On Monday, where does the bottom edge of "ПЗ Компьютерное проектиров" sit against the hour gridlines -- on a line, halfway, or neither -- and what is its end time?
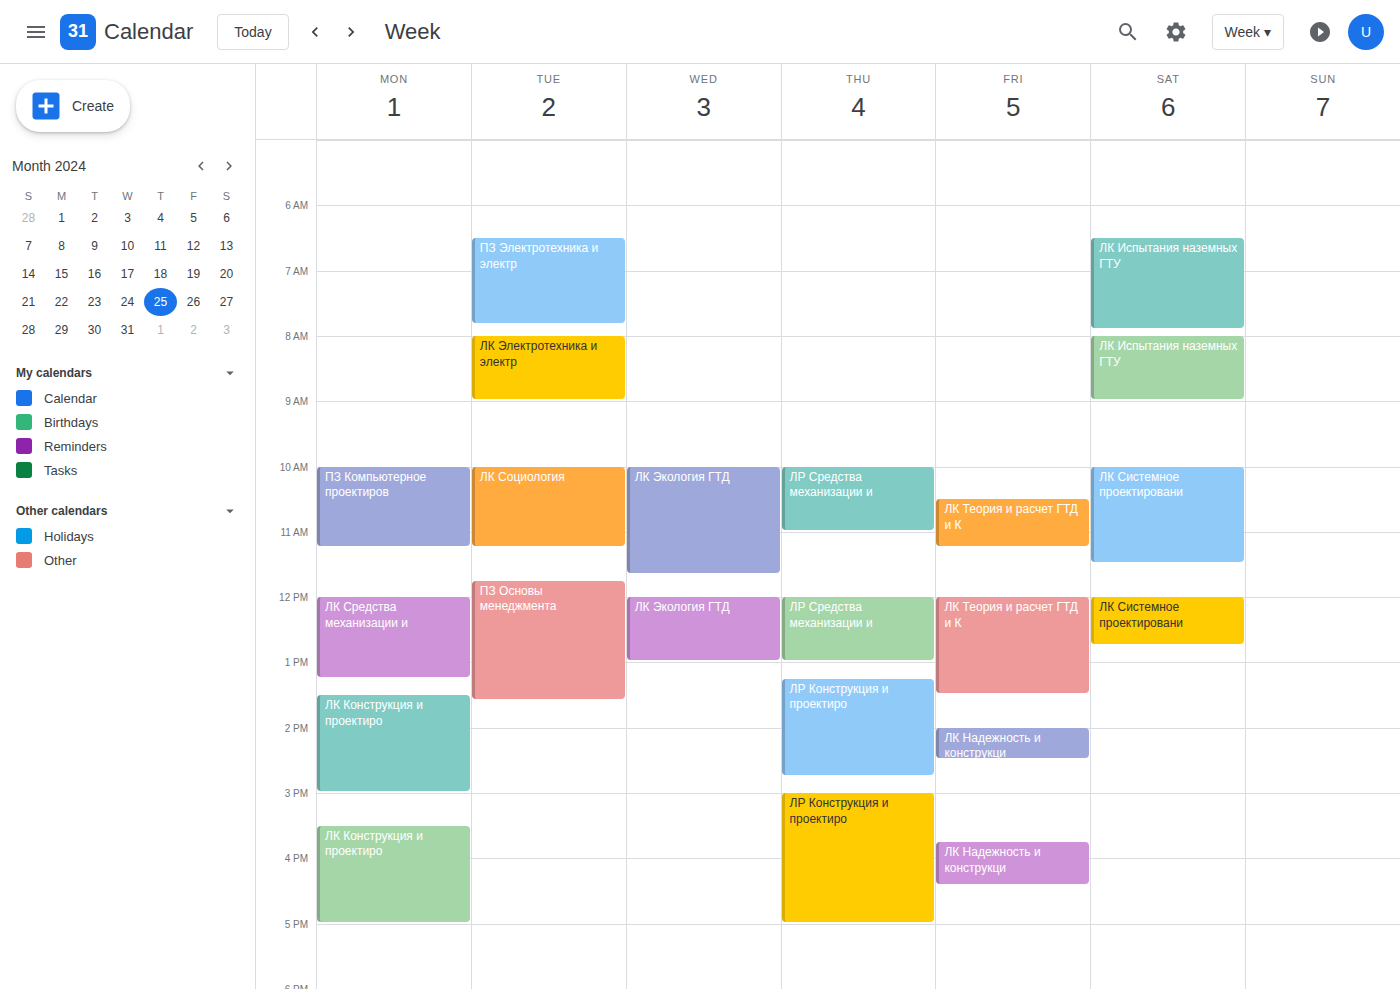
11:15 AM -- neither: a quarter of the way from the 11 AM line to the 12 PM line.